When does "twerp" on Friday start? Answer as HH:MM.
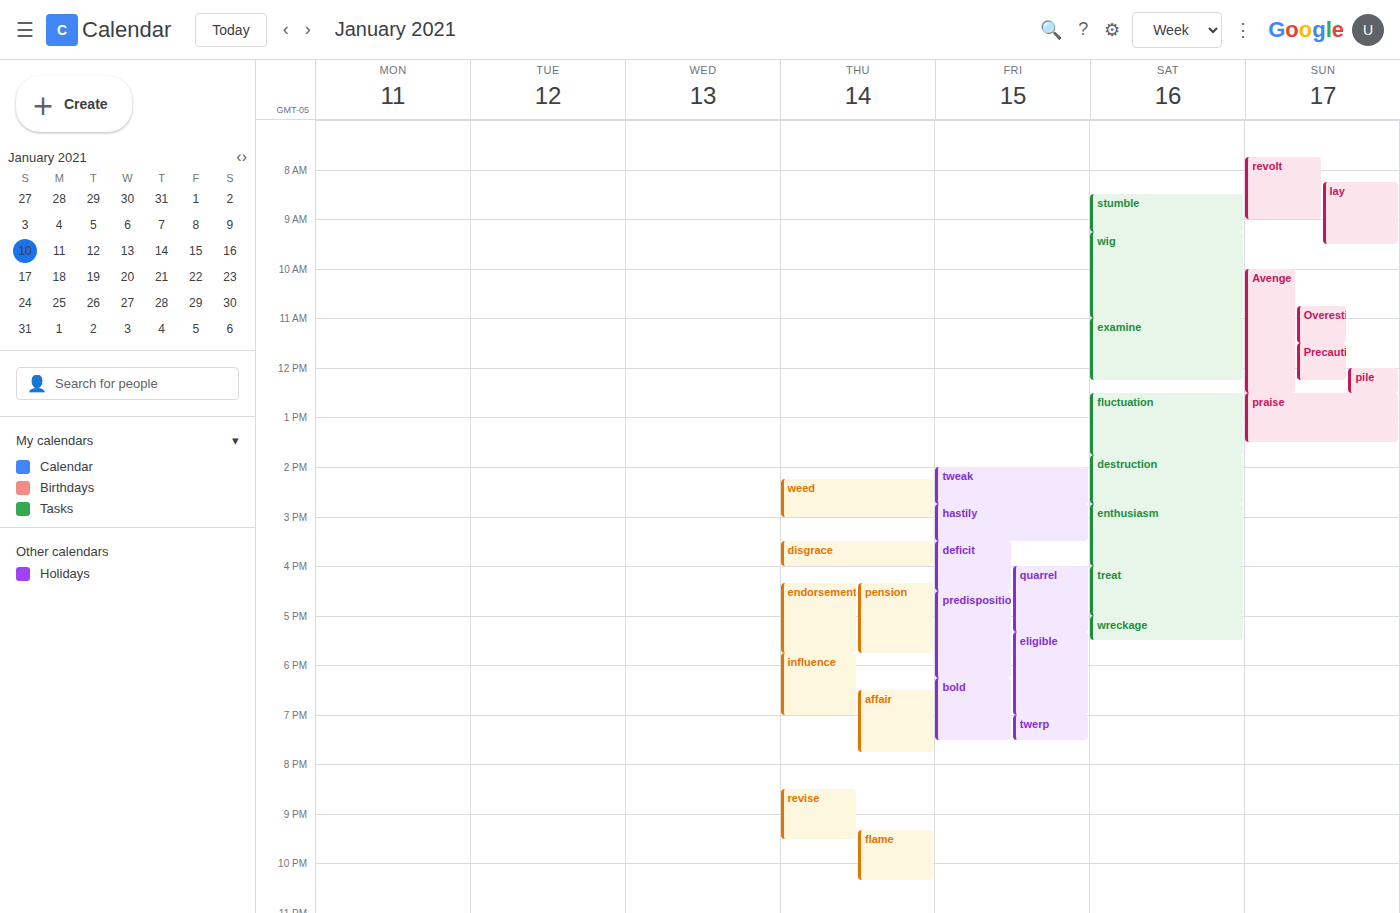
19:00